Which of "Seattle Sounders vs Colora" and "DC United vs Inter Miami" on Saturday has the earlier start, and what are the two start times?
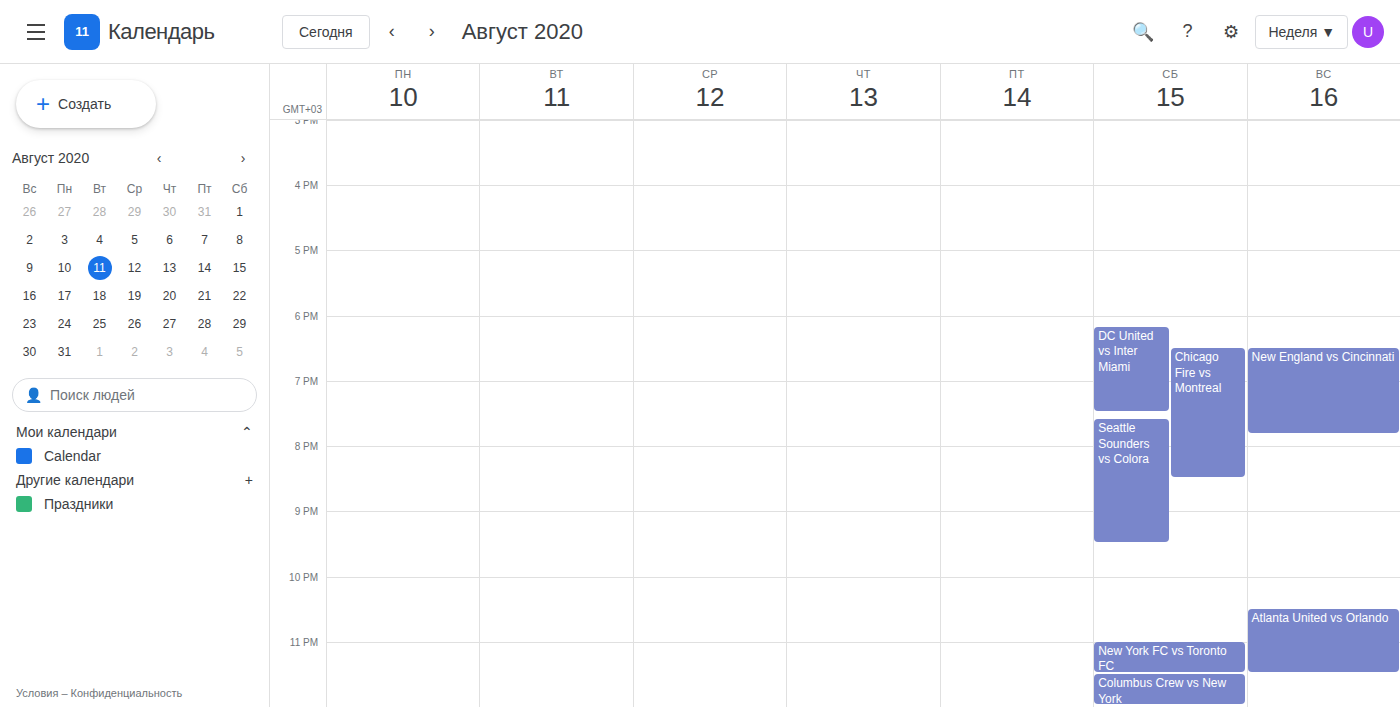
"DC United vs Inter Miami" 6:10 PM; "Seattle Sounders vs Colora" 7:35 PM.